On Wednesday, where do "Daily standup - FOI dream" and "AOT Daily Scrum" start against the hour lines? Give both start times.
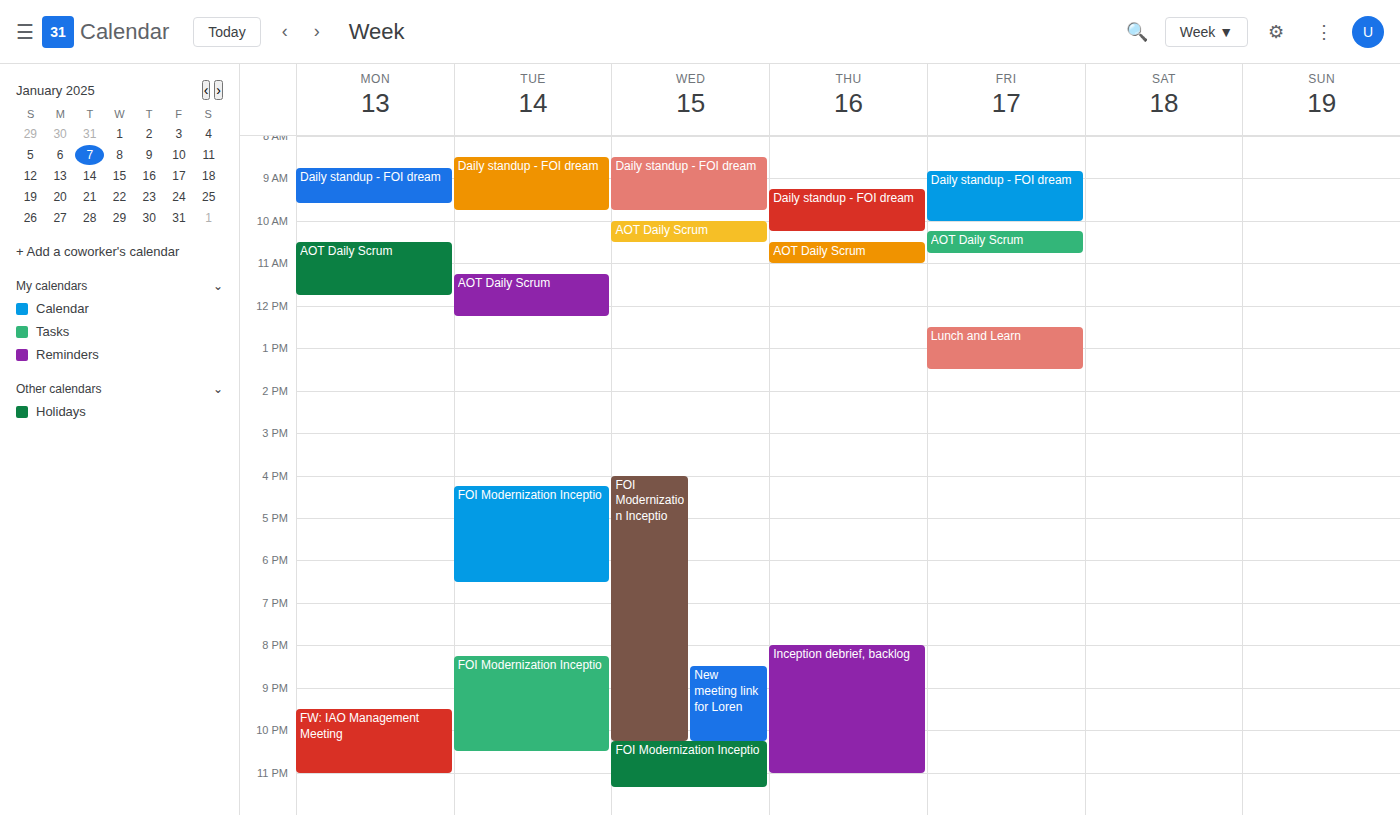
"Daily standup - FOI dream": 8:30 AM, halfway between the 8 AM and 9 AM lines. "AOT Daily Scrum": 10:00 AM, exactly on the 10 AM line.